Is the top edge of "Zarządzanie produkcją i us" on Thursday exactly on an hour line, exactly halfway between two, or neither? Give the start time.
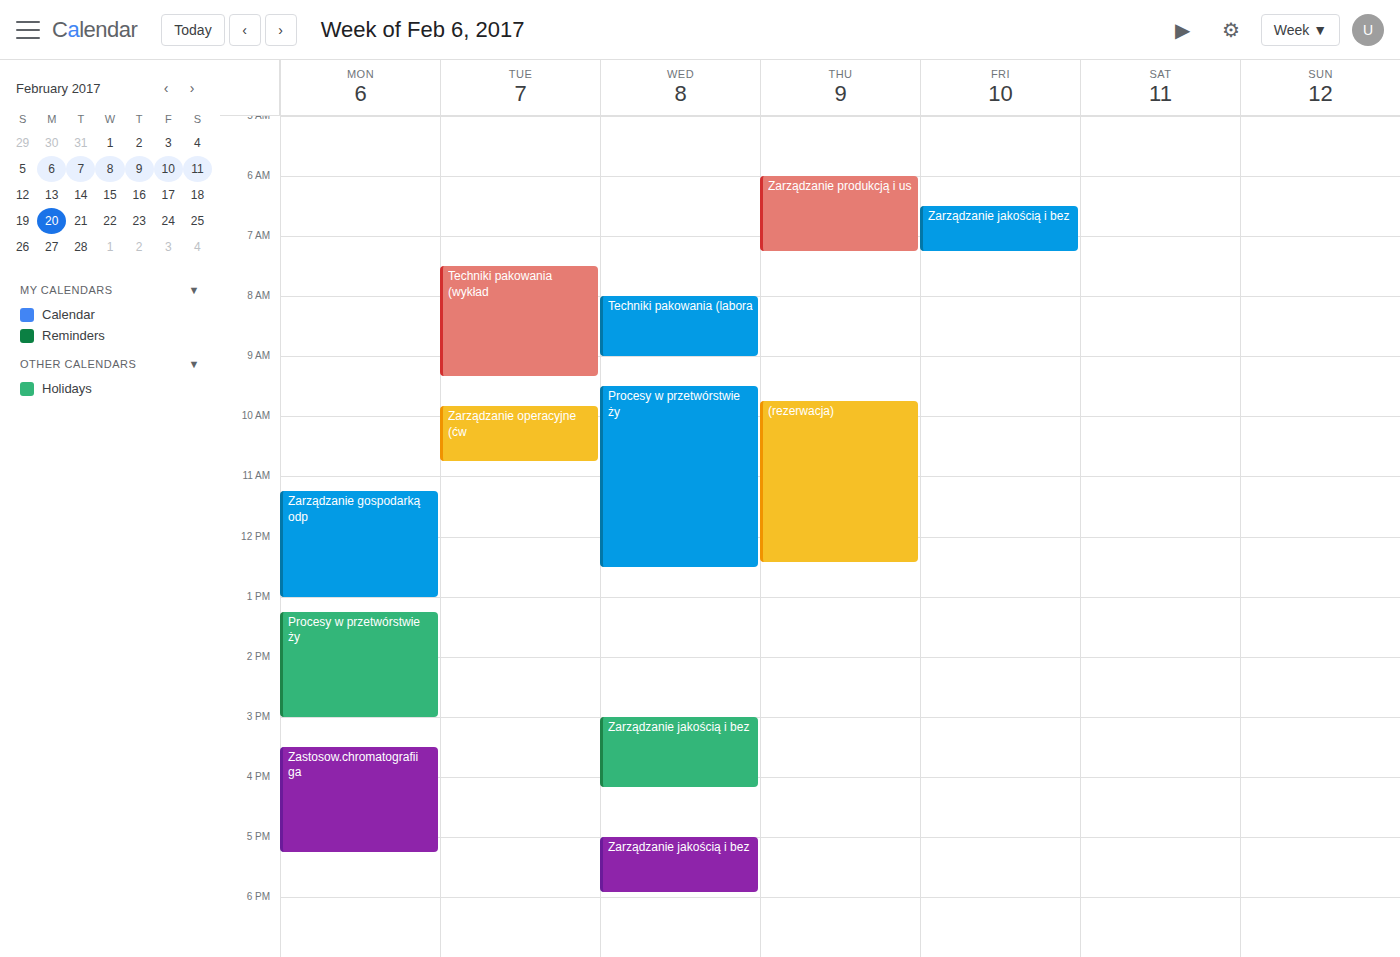
6:00 AM -- exactly on the 6 AM line.